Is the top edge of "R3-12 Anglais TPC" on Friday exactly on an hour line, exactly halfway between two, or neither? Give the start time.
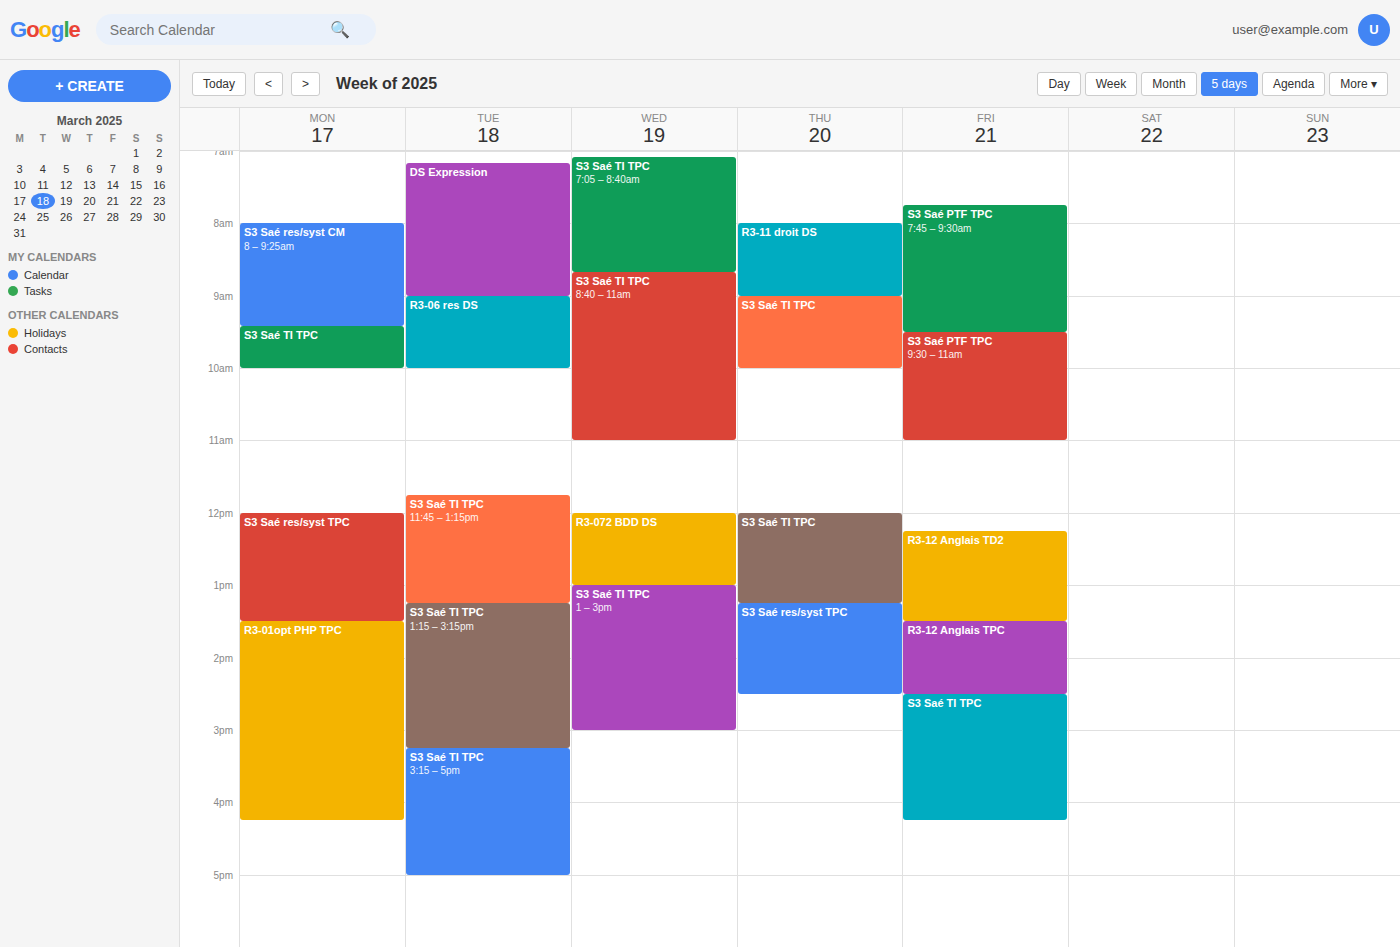
1:30 PM -- halfway between the 1 PM and 2 PM lines.